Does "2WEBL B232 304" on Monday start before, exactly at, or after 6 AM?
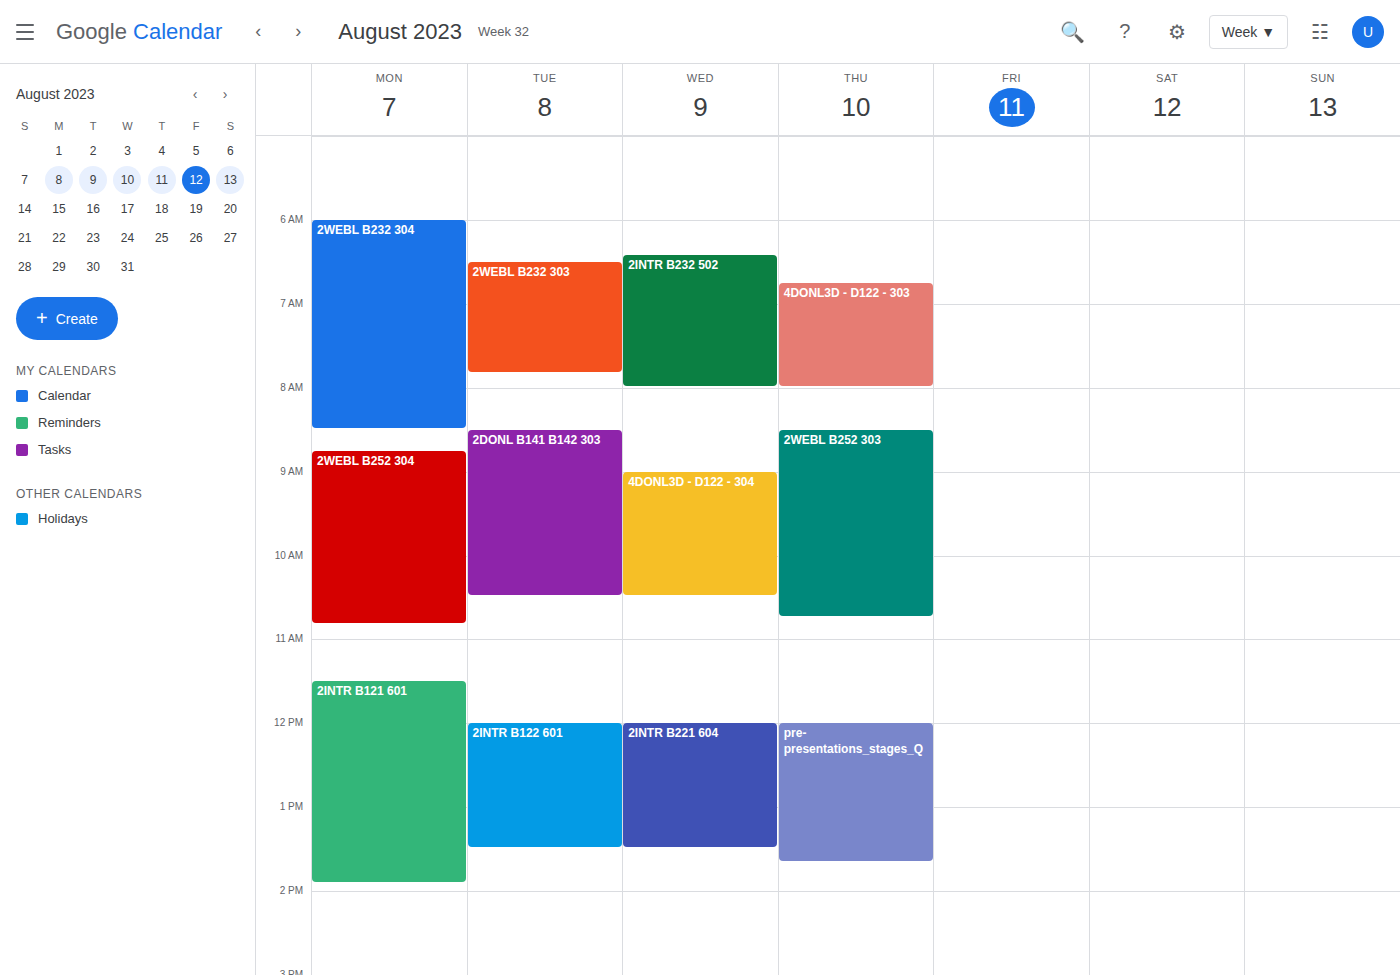
6:00 AM -- exactly at 6 AM, on the 6 AM line.